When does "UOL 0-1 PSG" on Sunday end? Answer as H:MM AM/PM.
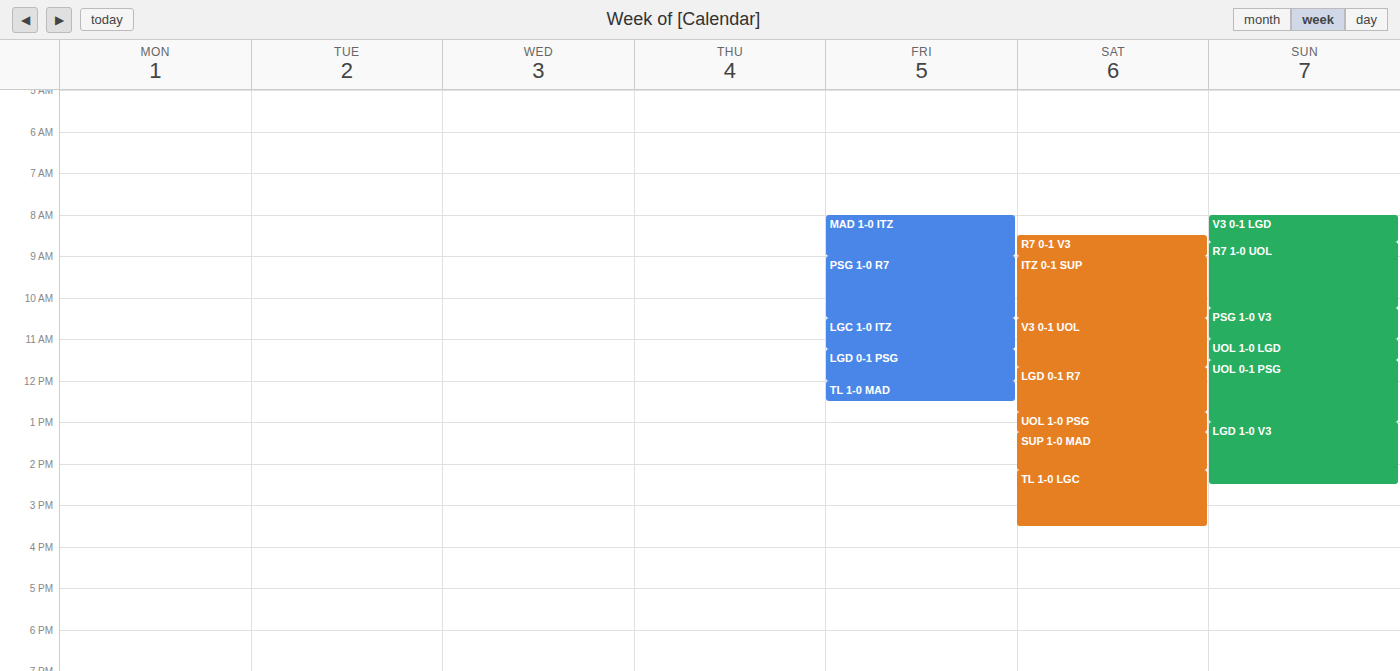
1:00 PM